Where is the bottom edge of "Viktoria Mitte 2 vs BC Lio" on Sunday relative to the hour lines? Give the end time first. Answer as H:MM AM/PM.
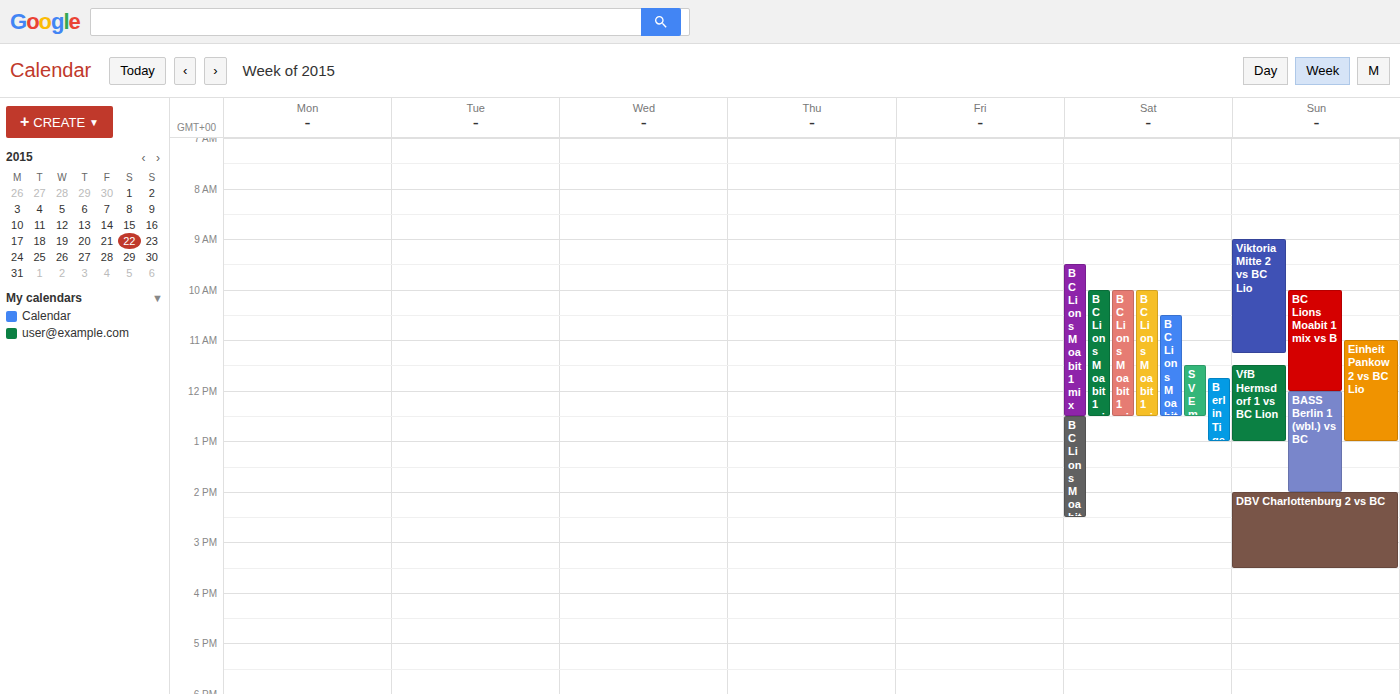
11:15 AM -- neither: a quarter of the way from the 11 AM line to the 12 PM line.